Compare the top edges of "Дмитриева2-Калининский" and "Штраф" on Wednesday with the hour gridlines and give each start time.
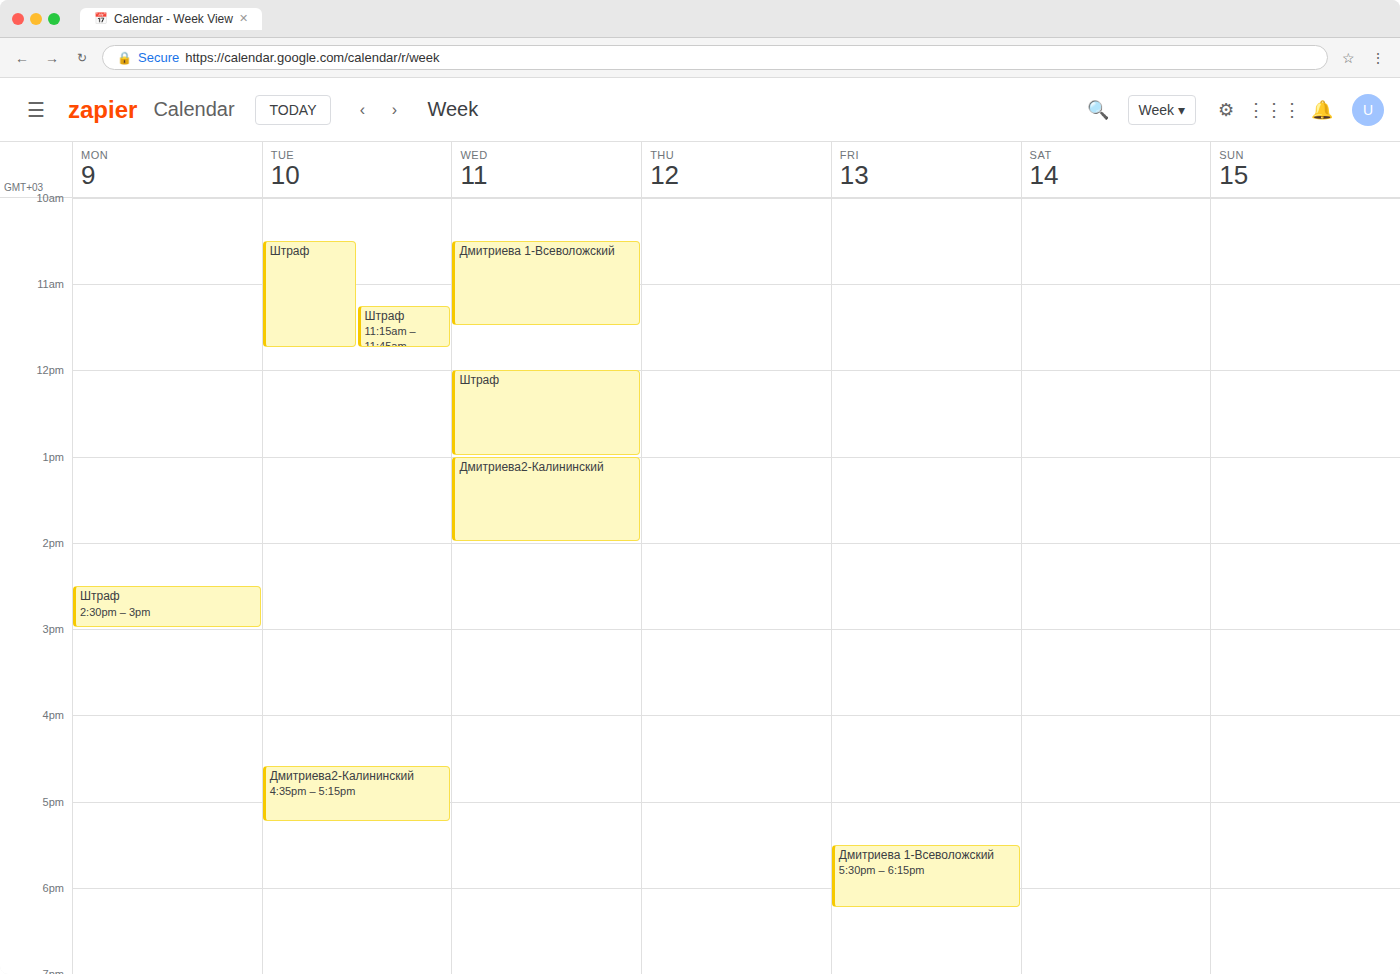
"Дмитриева2-Калининский": 1:00 PM, exactly on the 1 PM line. "Штраф": 12:00 PM, exactly on the 12 PM line.